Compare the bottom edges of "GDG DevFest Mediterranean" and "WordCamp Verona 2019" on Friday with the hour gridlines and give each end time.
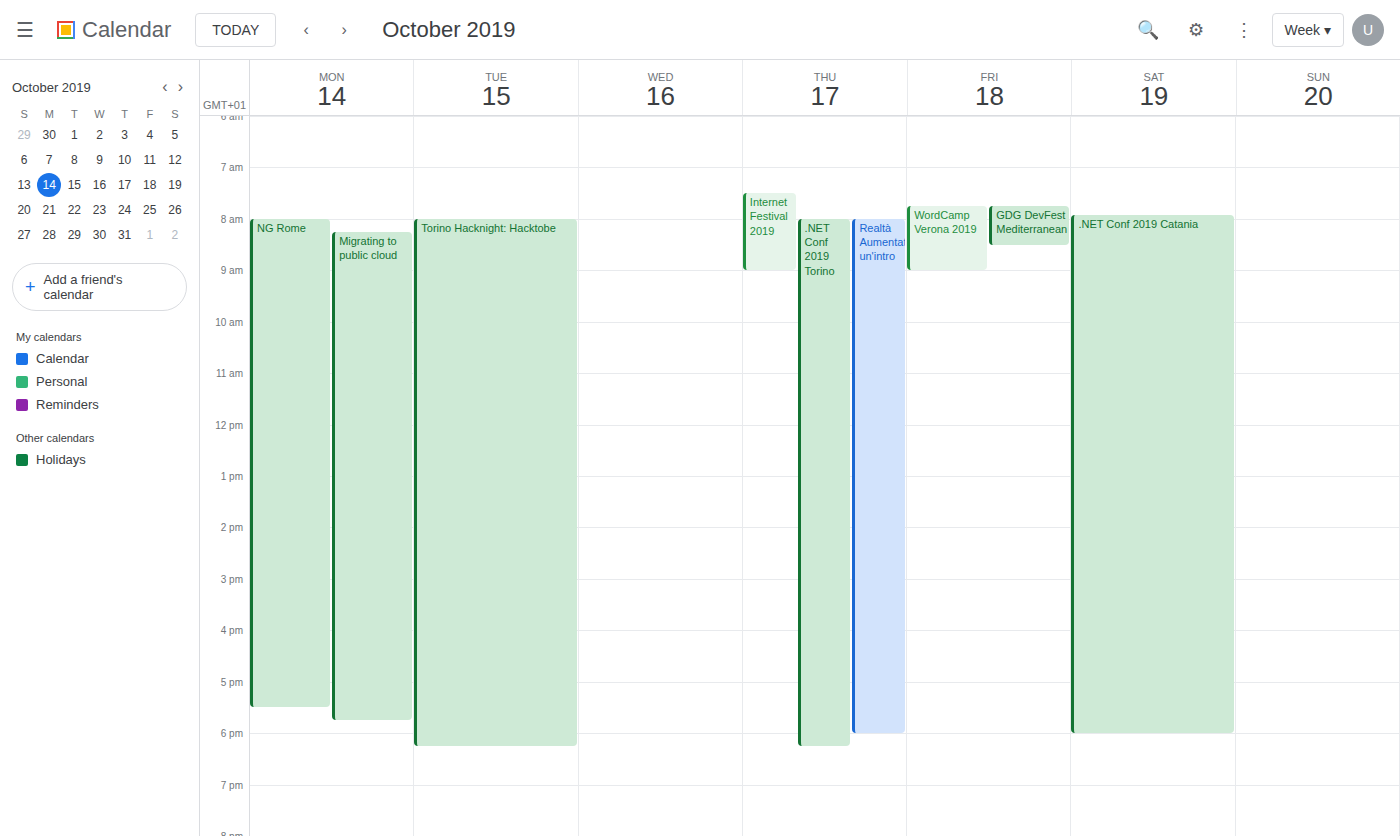
"GDG DevFest Mediterranean": 8:30 AM, halfway between the 8 AM and 9 AM lines. "WordCamp Verona 2019": 9:00 AM, exactly on the 9 AM line.